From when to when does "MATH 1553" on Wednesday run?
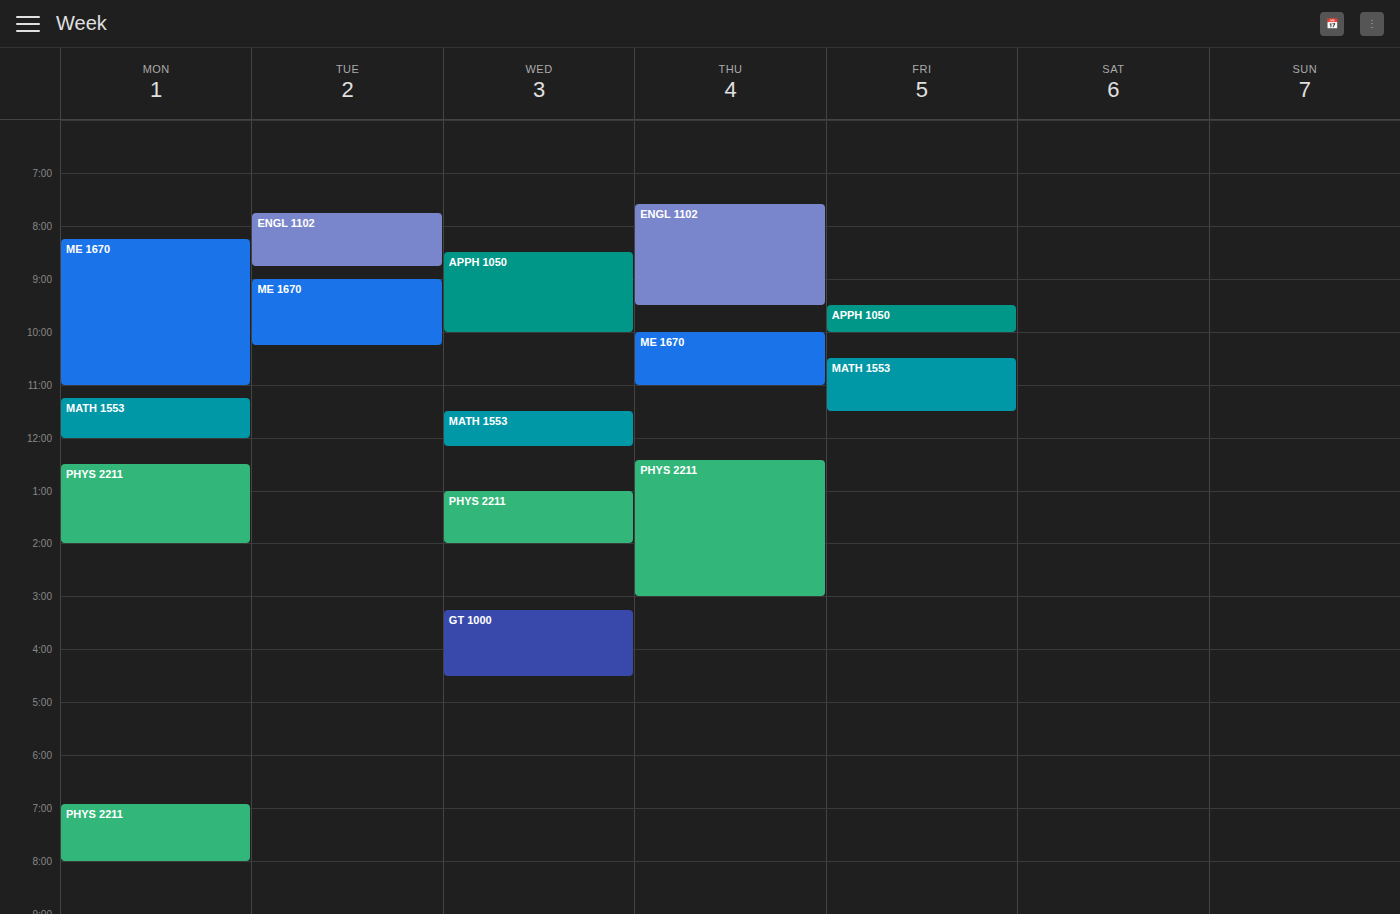
11:30 AM to 12:10 PM